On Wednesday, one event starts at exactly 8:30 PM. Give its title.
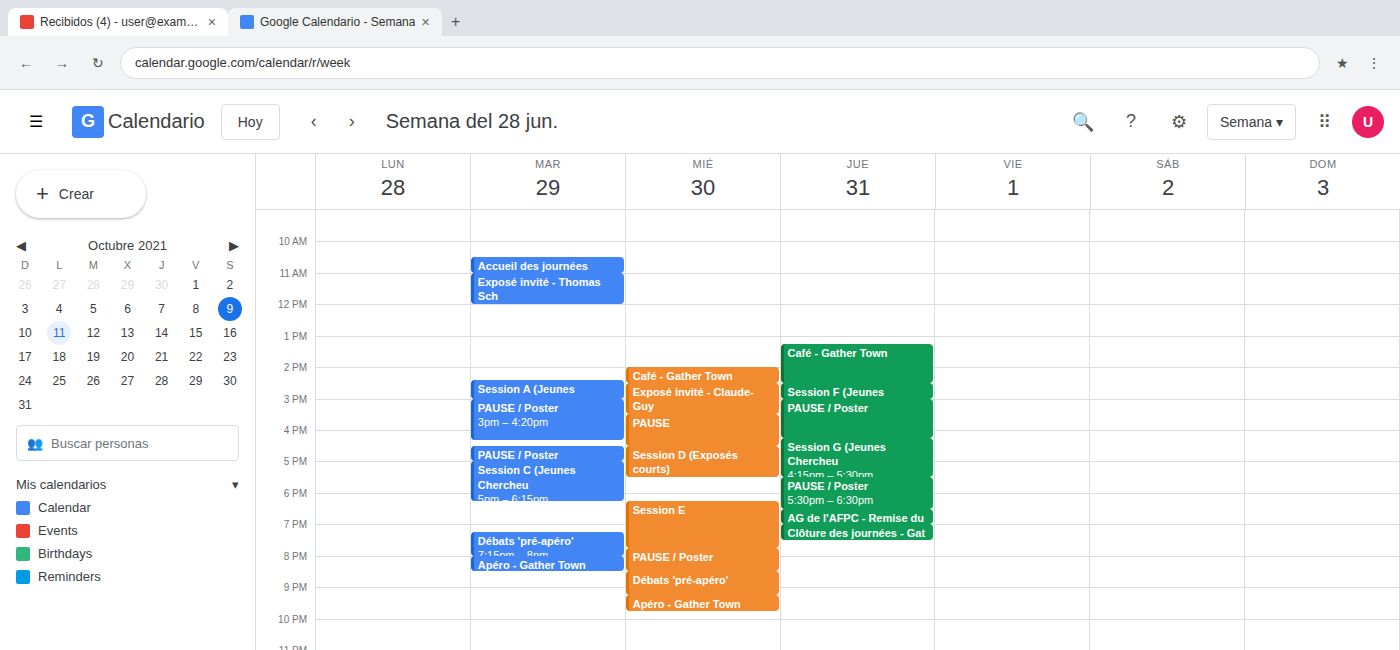
"Débats 'pré-apéro'"